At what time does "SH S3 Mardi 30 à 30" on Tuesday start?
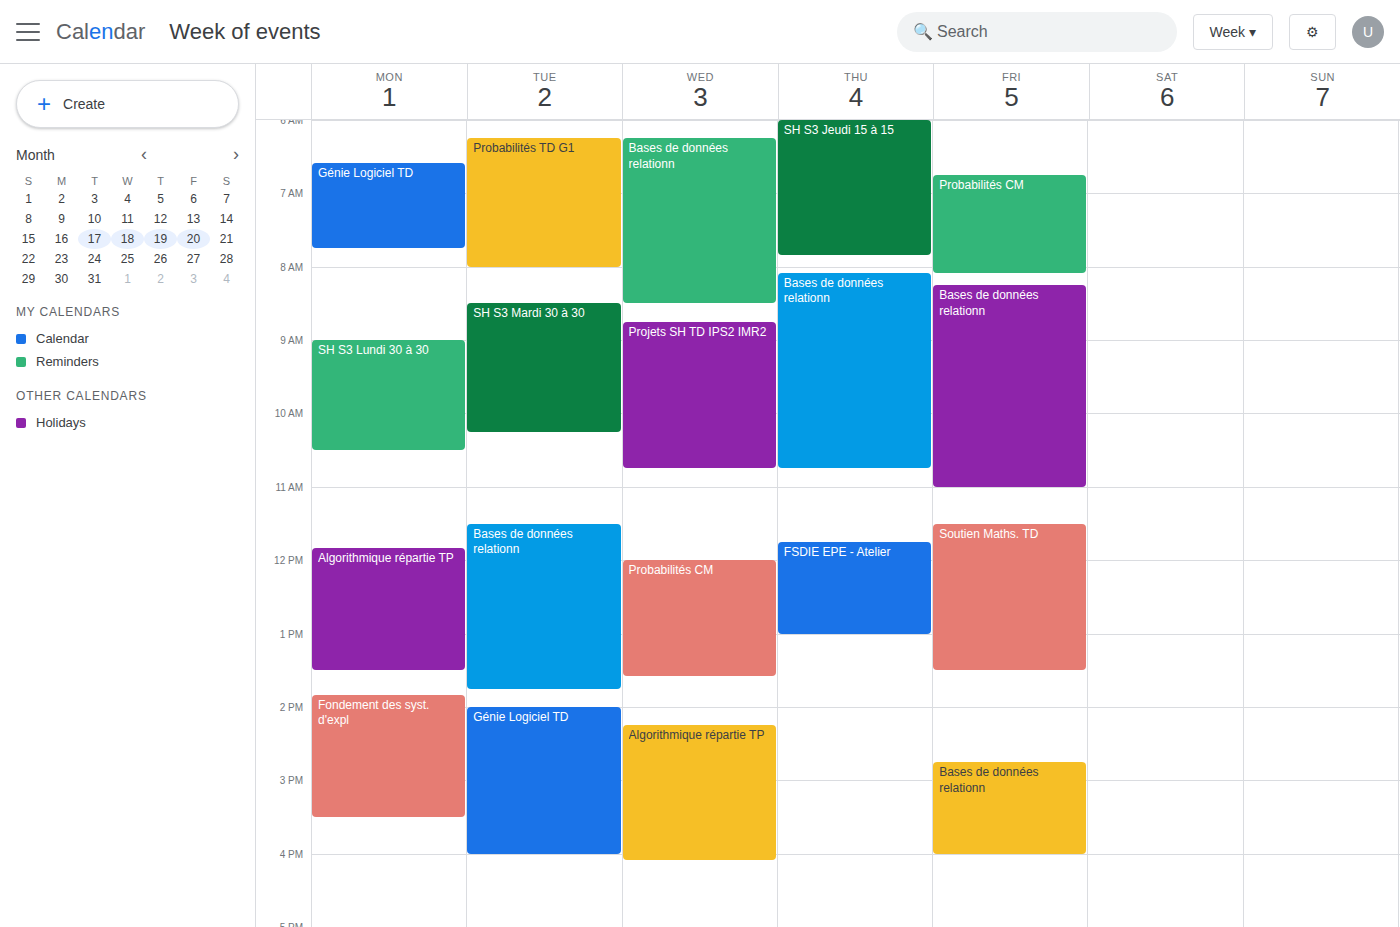
8:30 AM